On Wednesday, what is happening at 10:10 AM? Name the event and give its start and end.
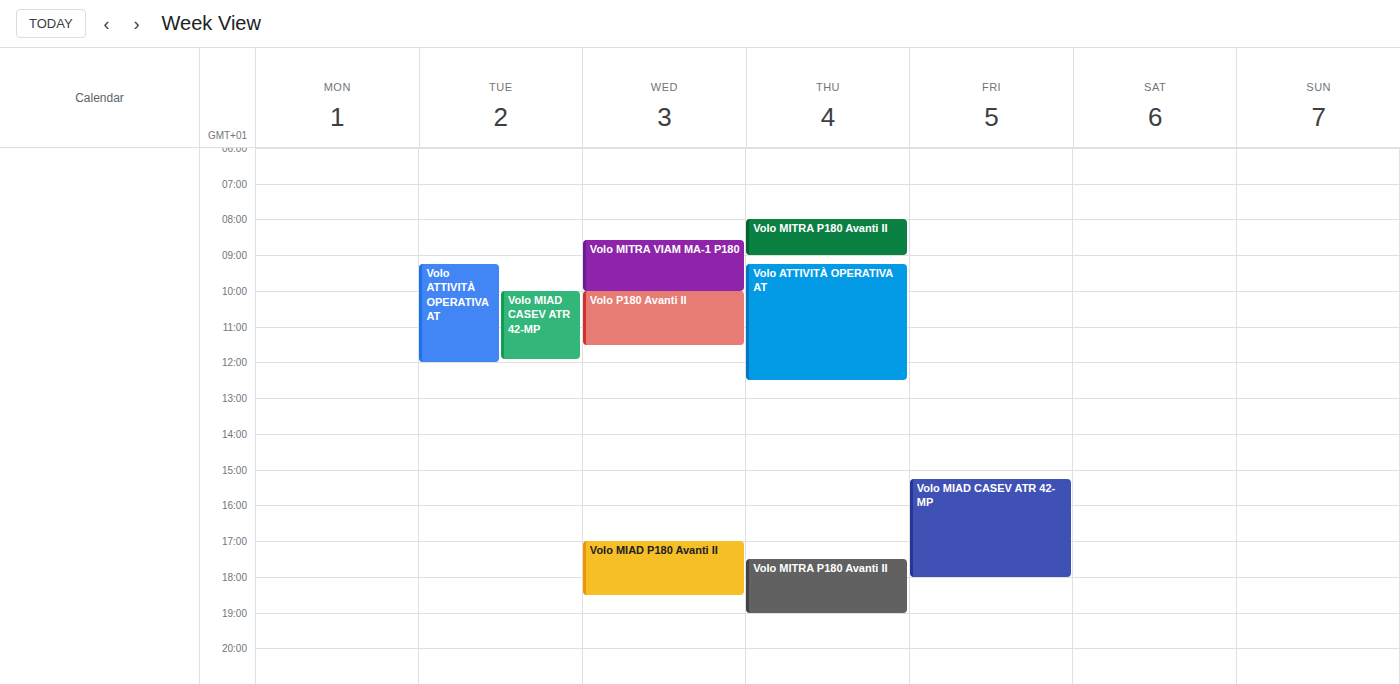
"Volo P180 Avanti II", 10:00 AM to 11:30 AM